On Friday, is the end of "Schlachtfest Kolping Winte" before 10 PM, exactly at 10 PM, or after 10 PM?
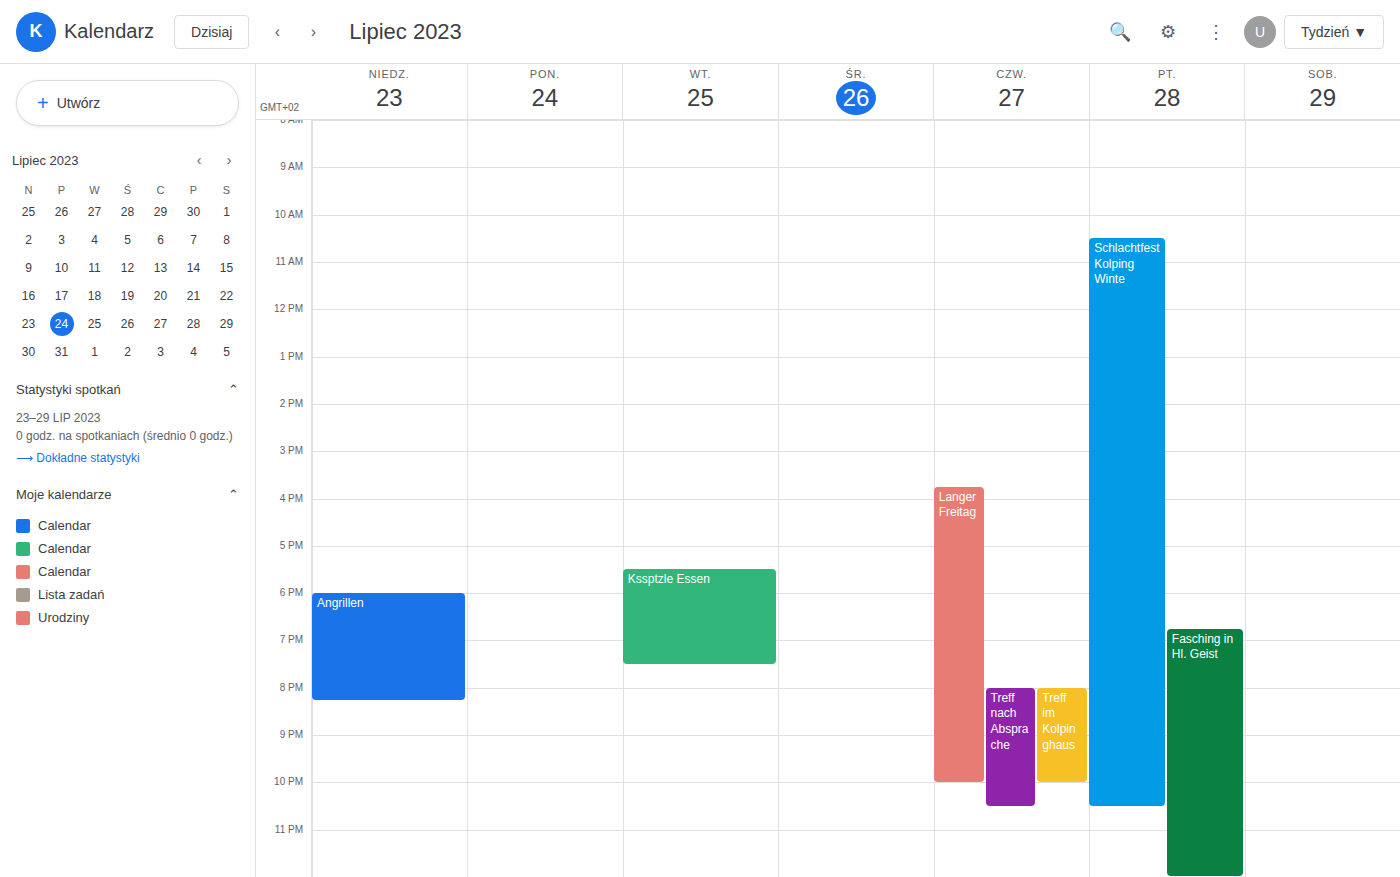
10:30 PM -- after 10 PM, 30 minutes below the 10 PM line.